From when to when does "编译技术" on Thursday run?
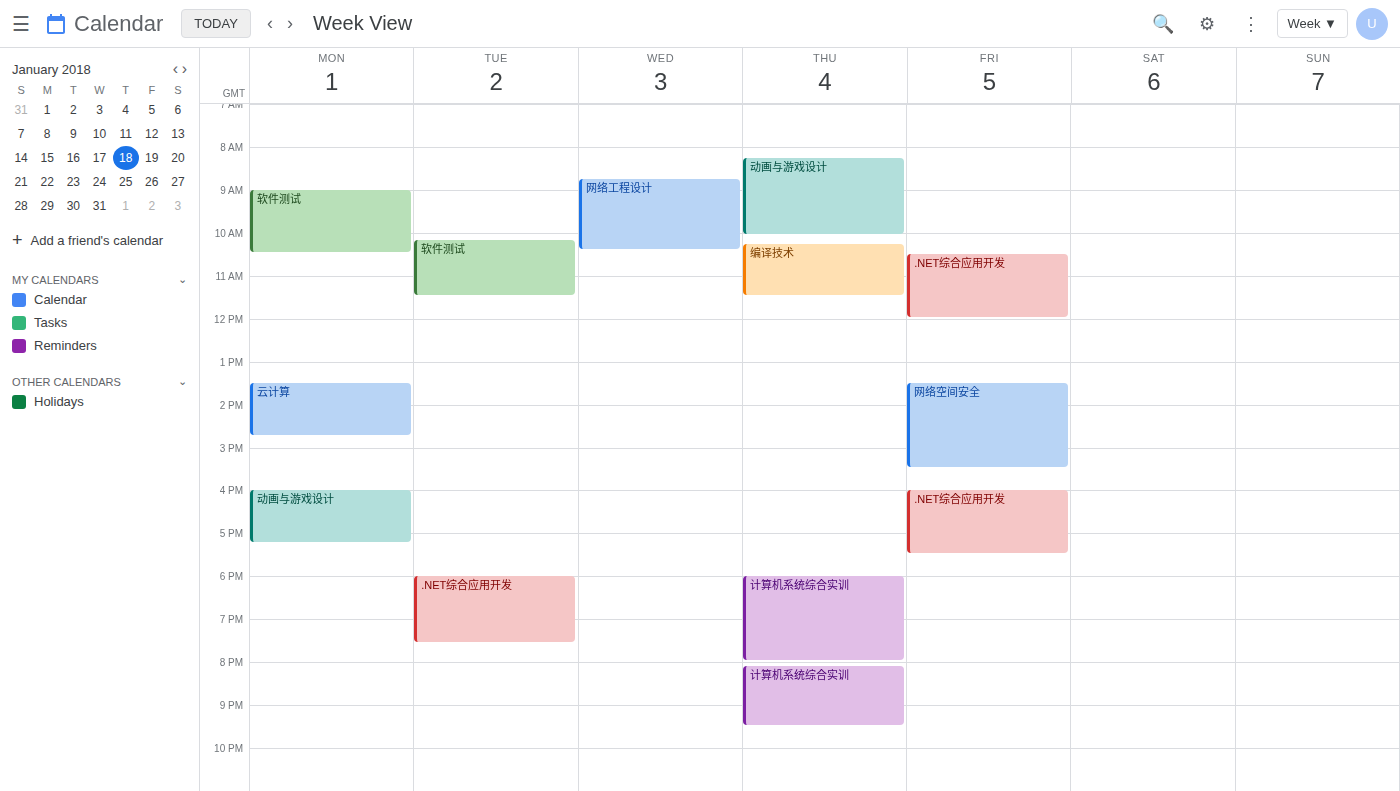
10:15 AM to 11:30 AM